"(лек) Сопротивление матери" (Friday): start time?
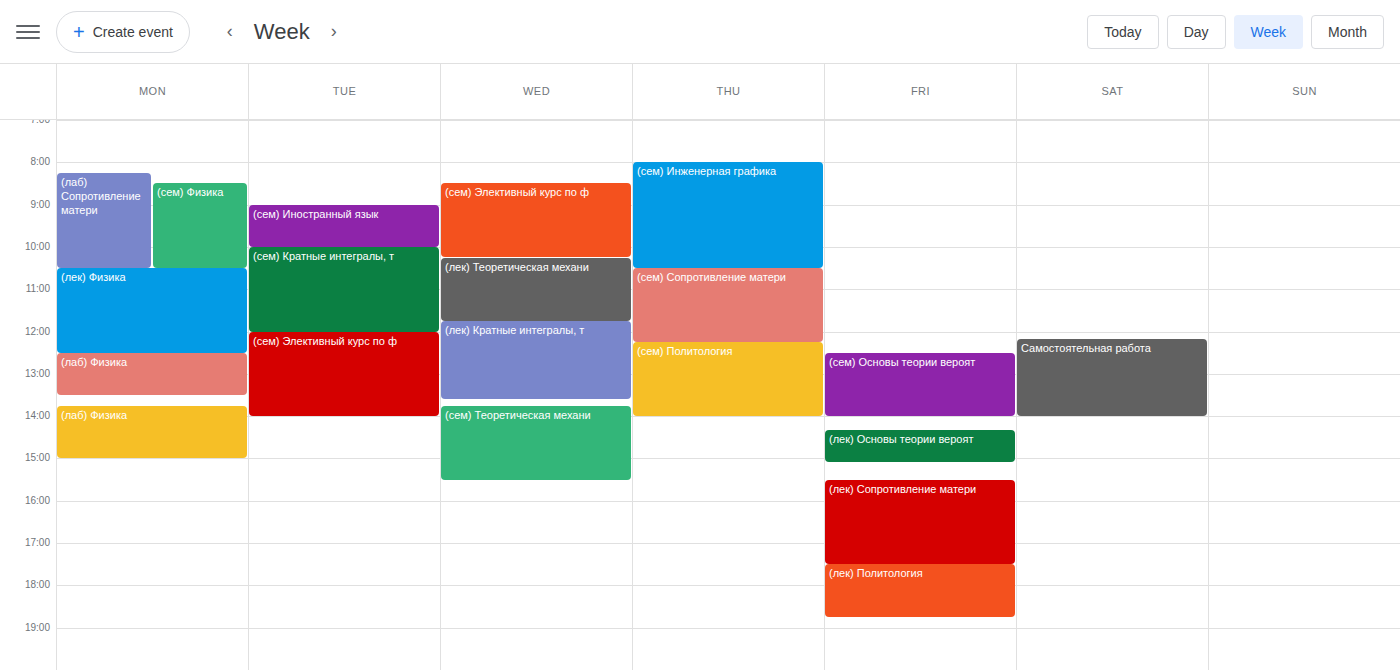
3:30 PM